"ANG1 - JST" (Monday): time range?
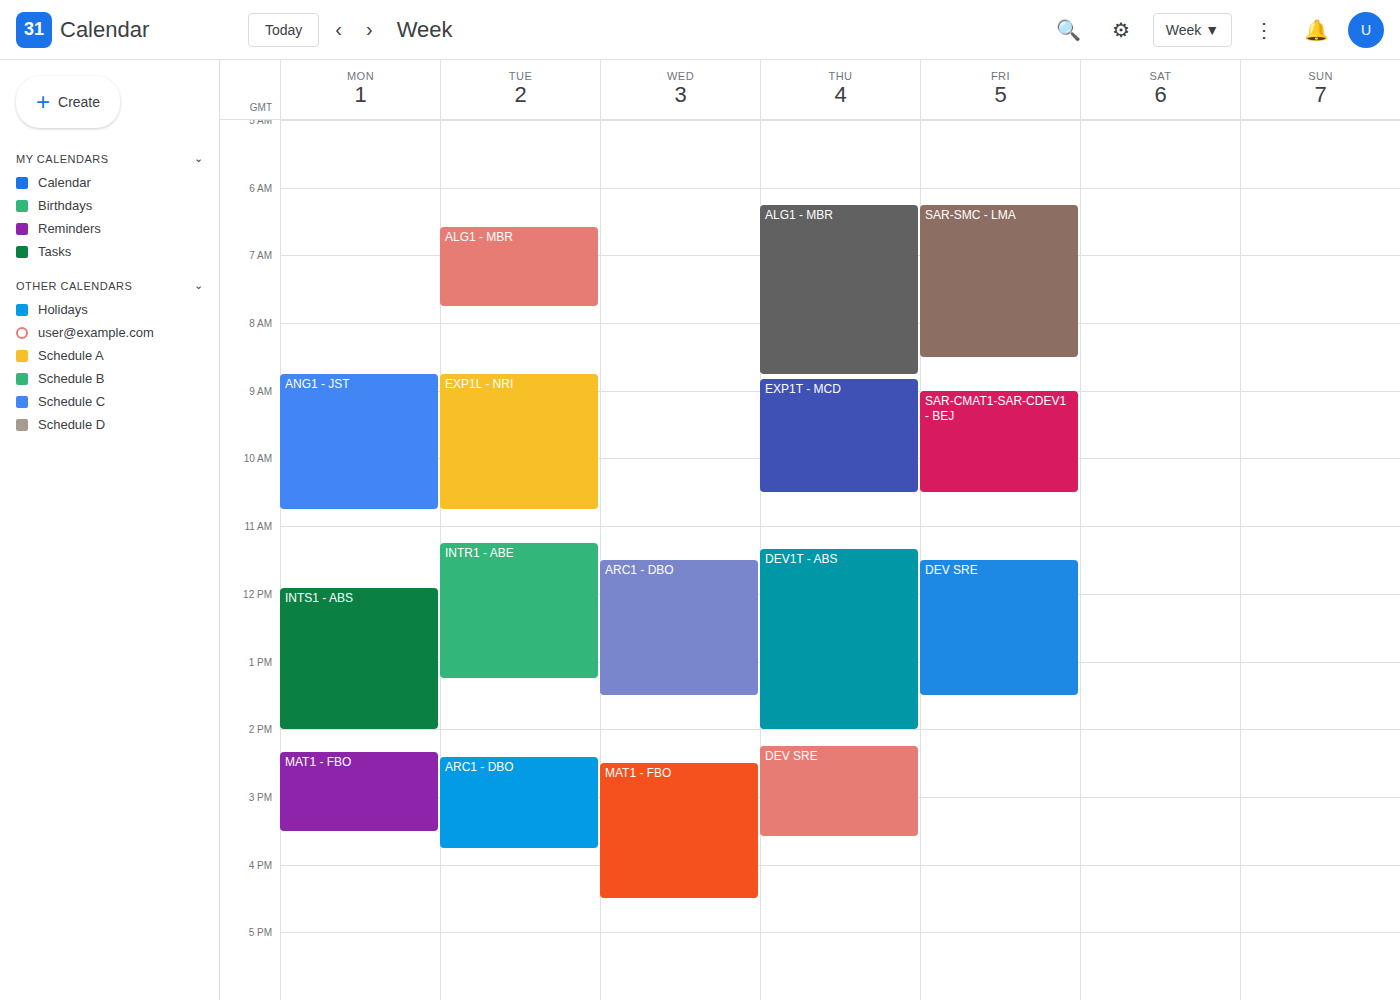
8:45 AM to 10:45 AM